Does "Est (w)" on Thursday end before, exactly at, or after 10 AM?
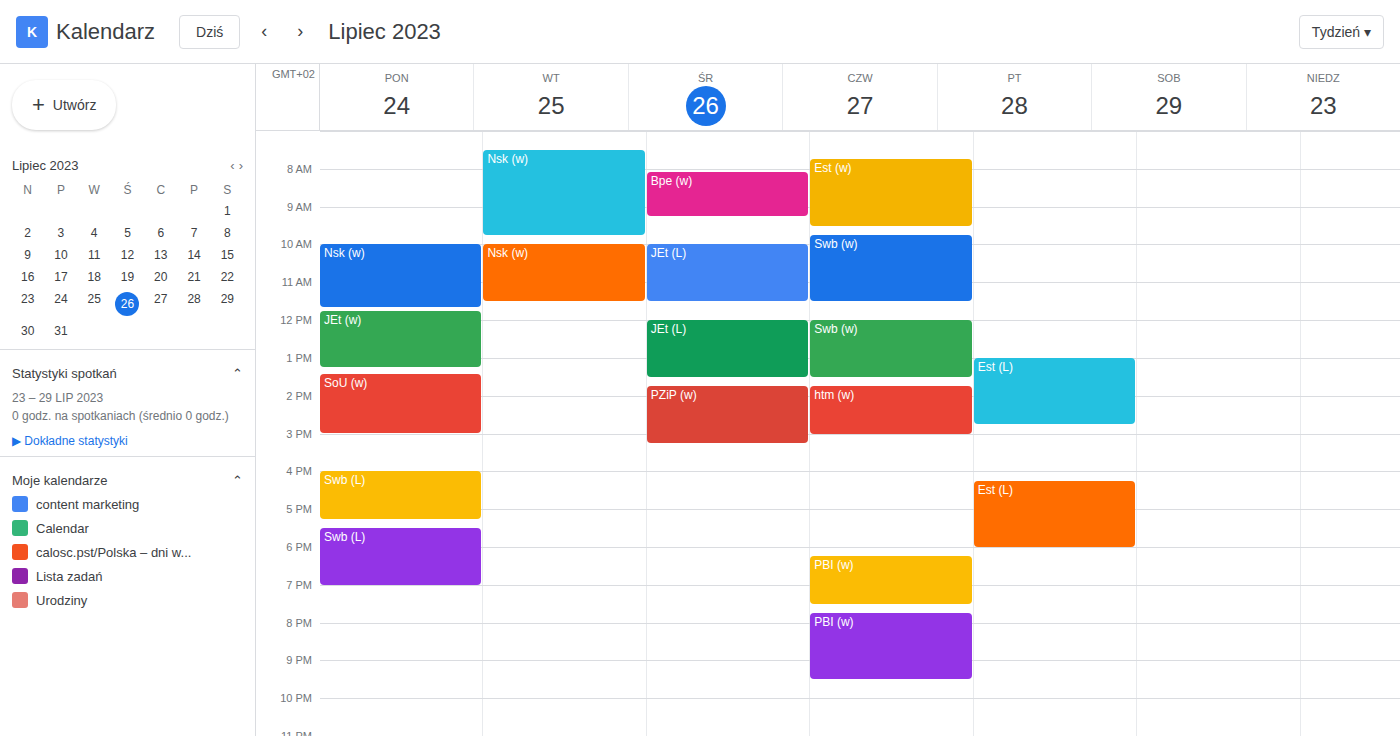
9:30 AM -- before 10 AM, 30 minutes above the 10 AM line.